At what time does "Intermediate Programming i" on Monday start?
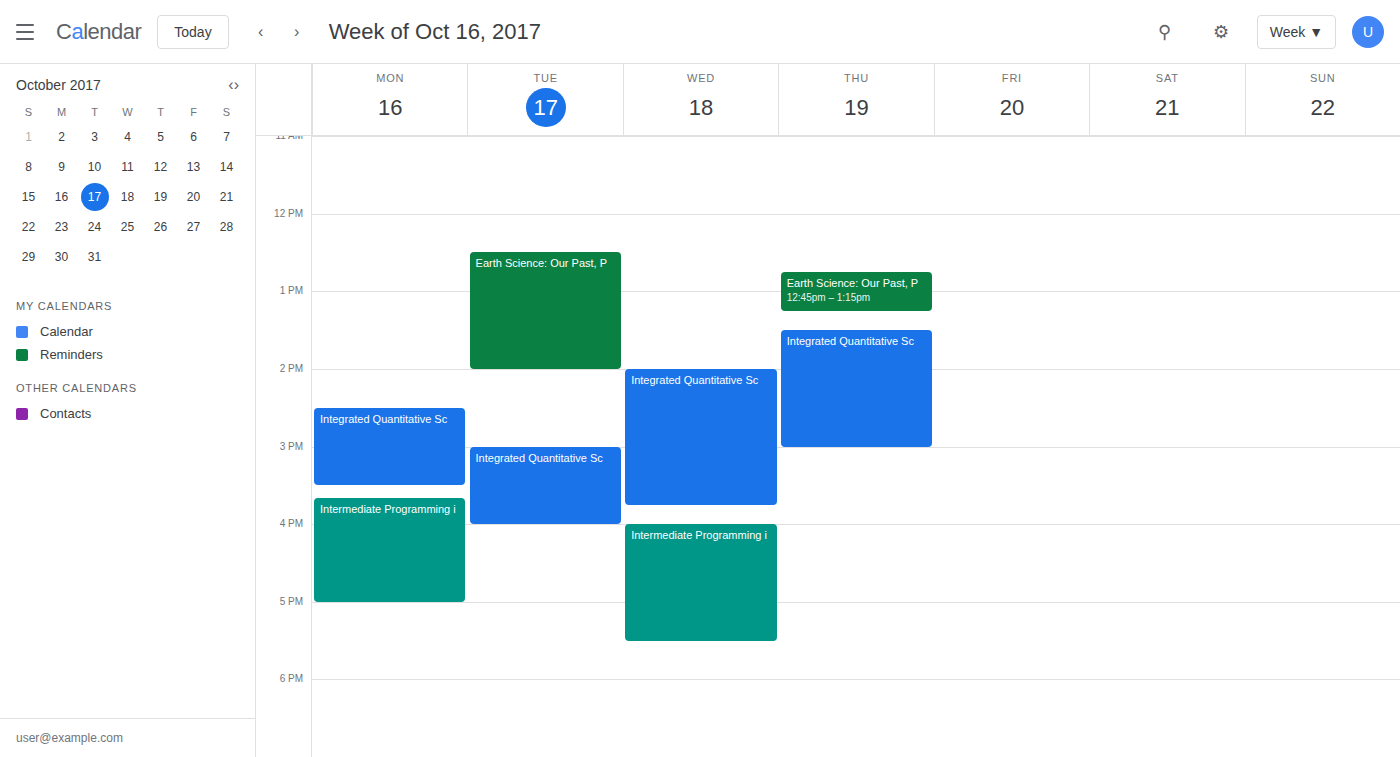
3:40 PM